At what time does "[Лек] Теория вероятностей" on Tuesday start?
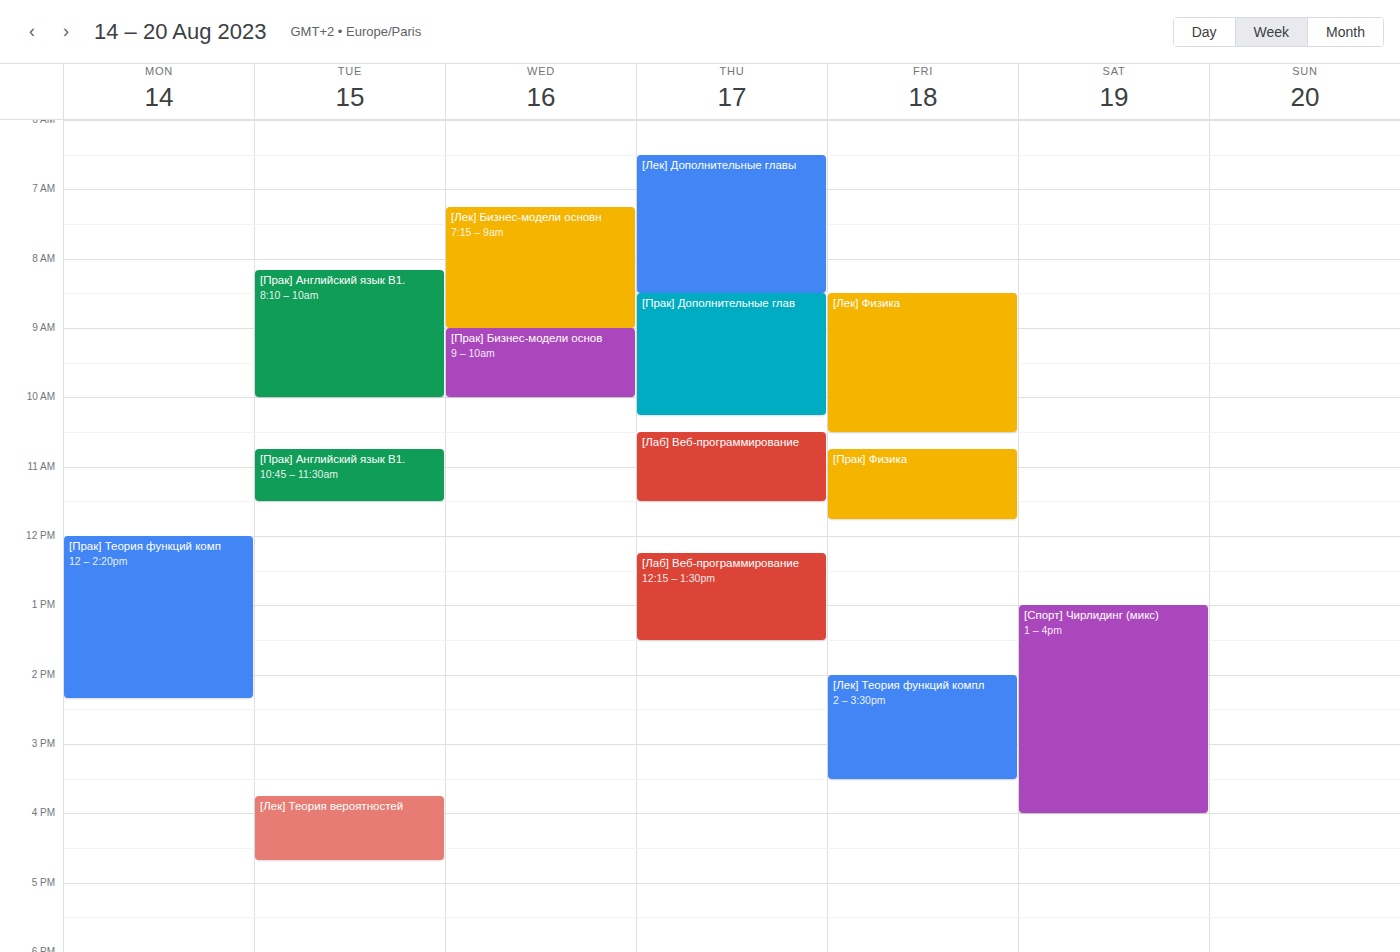
3:45 PM